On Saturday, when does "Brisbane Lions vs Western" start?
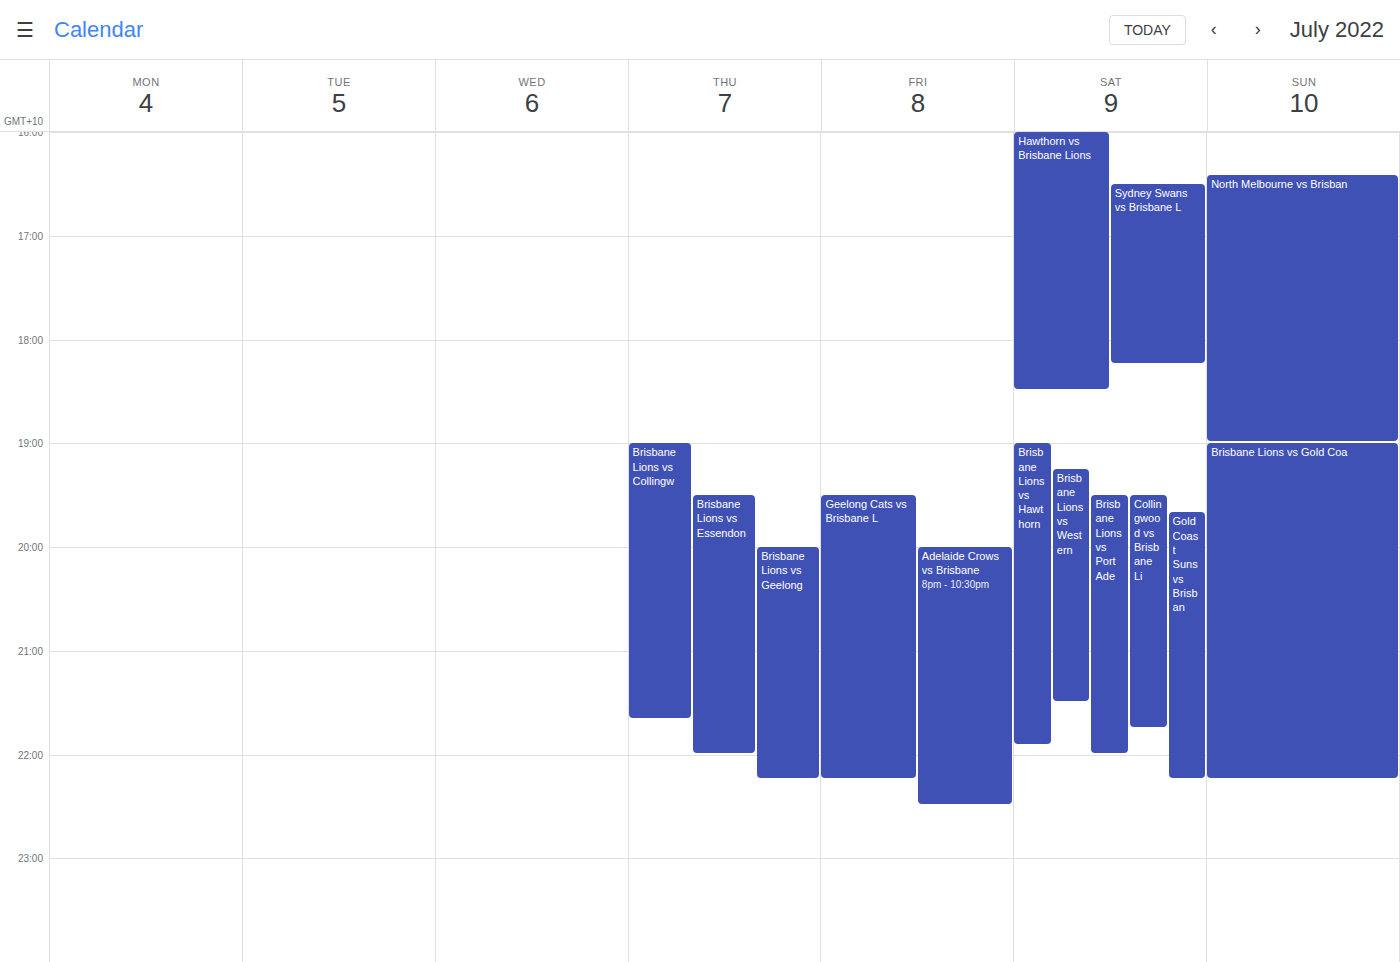
7:15 PM